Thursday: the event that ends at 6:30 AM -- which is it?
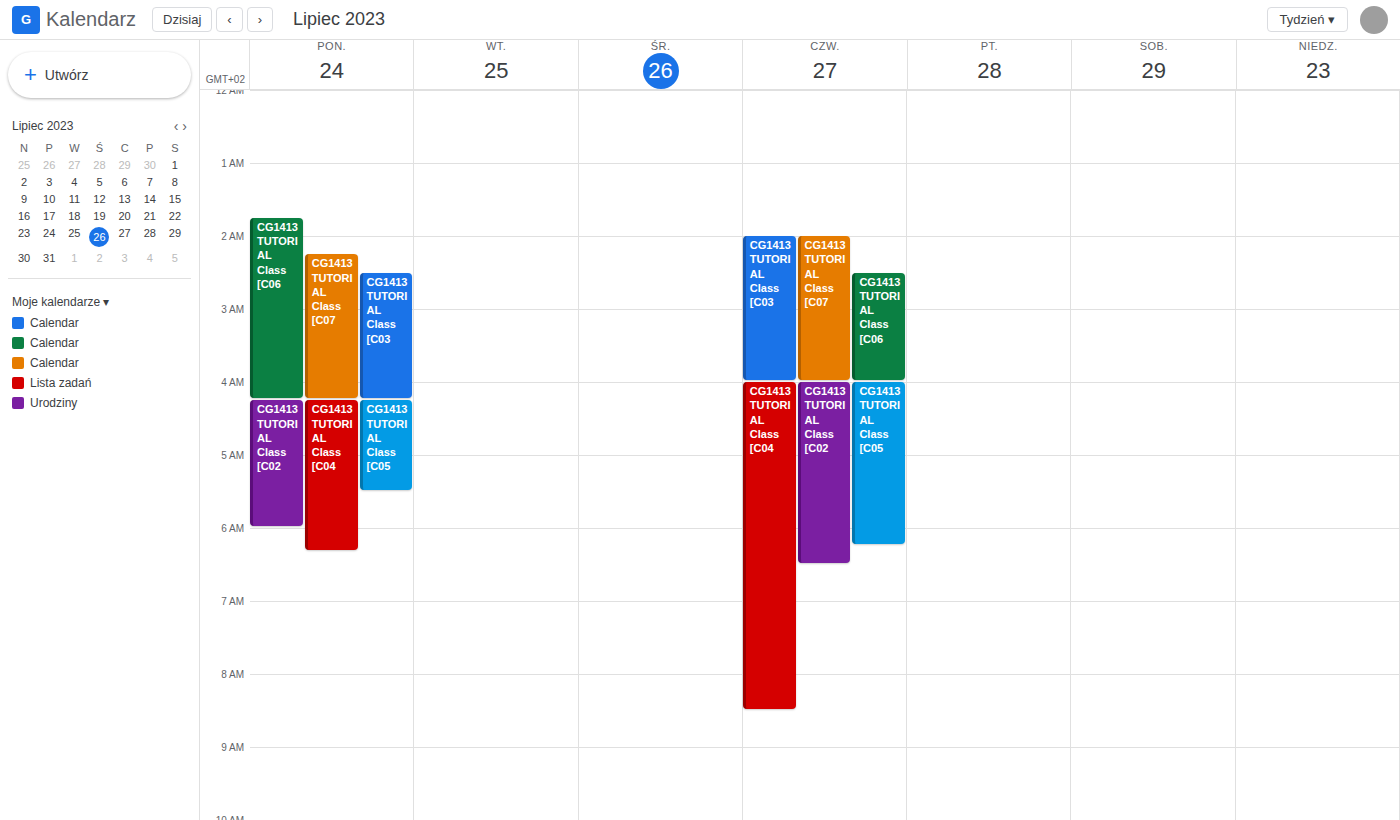
"CG1413 TUTORIAL Class [C02"